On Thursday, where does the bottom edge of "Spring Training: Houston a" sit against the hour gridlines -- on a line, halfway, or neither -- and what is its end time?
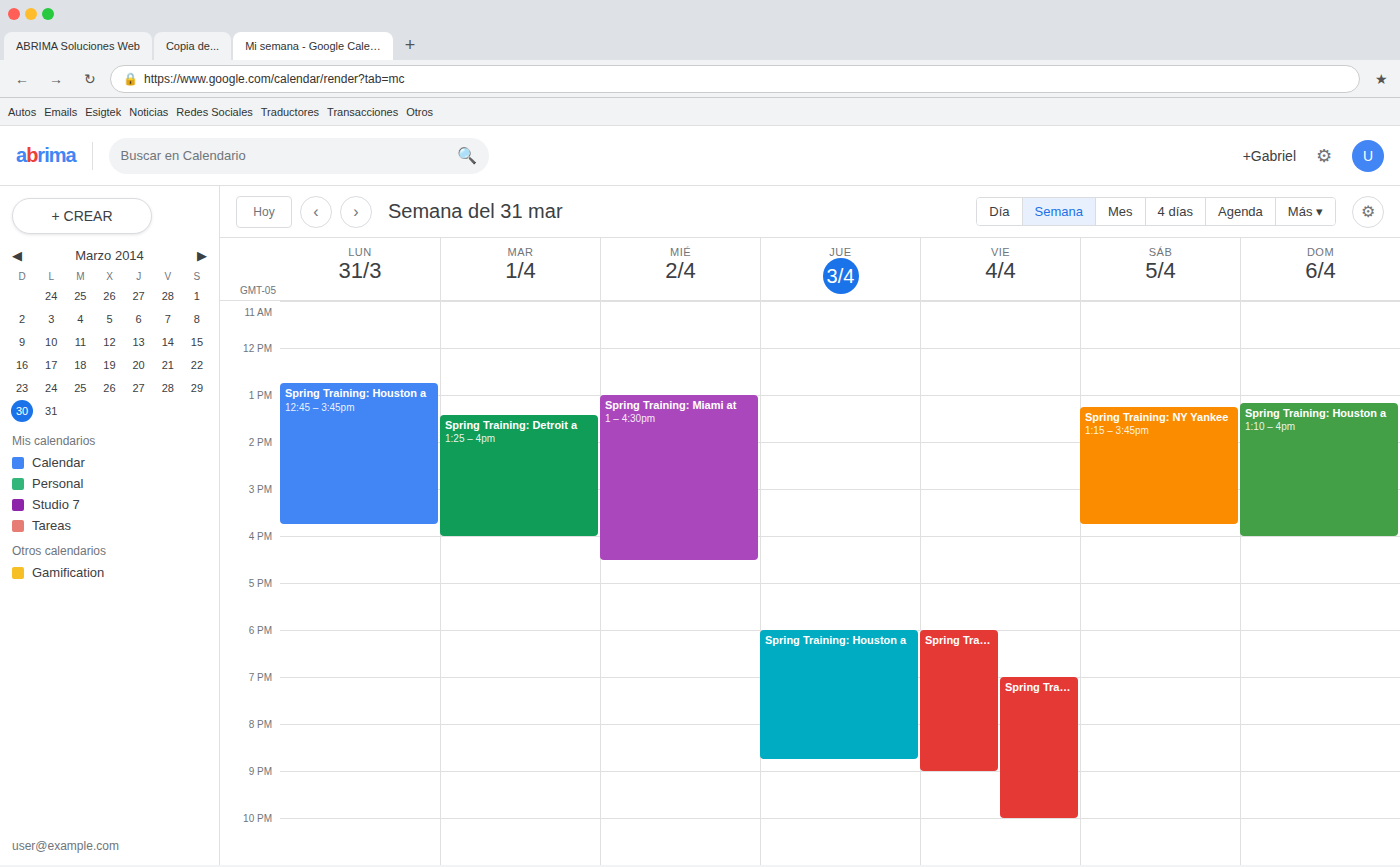
8:45 PM -- neither: three quarters of the way from the 8 PM line to the 9 PM line.